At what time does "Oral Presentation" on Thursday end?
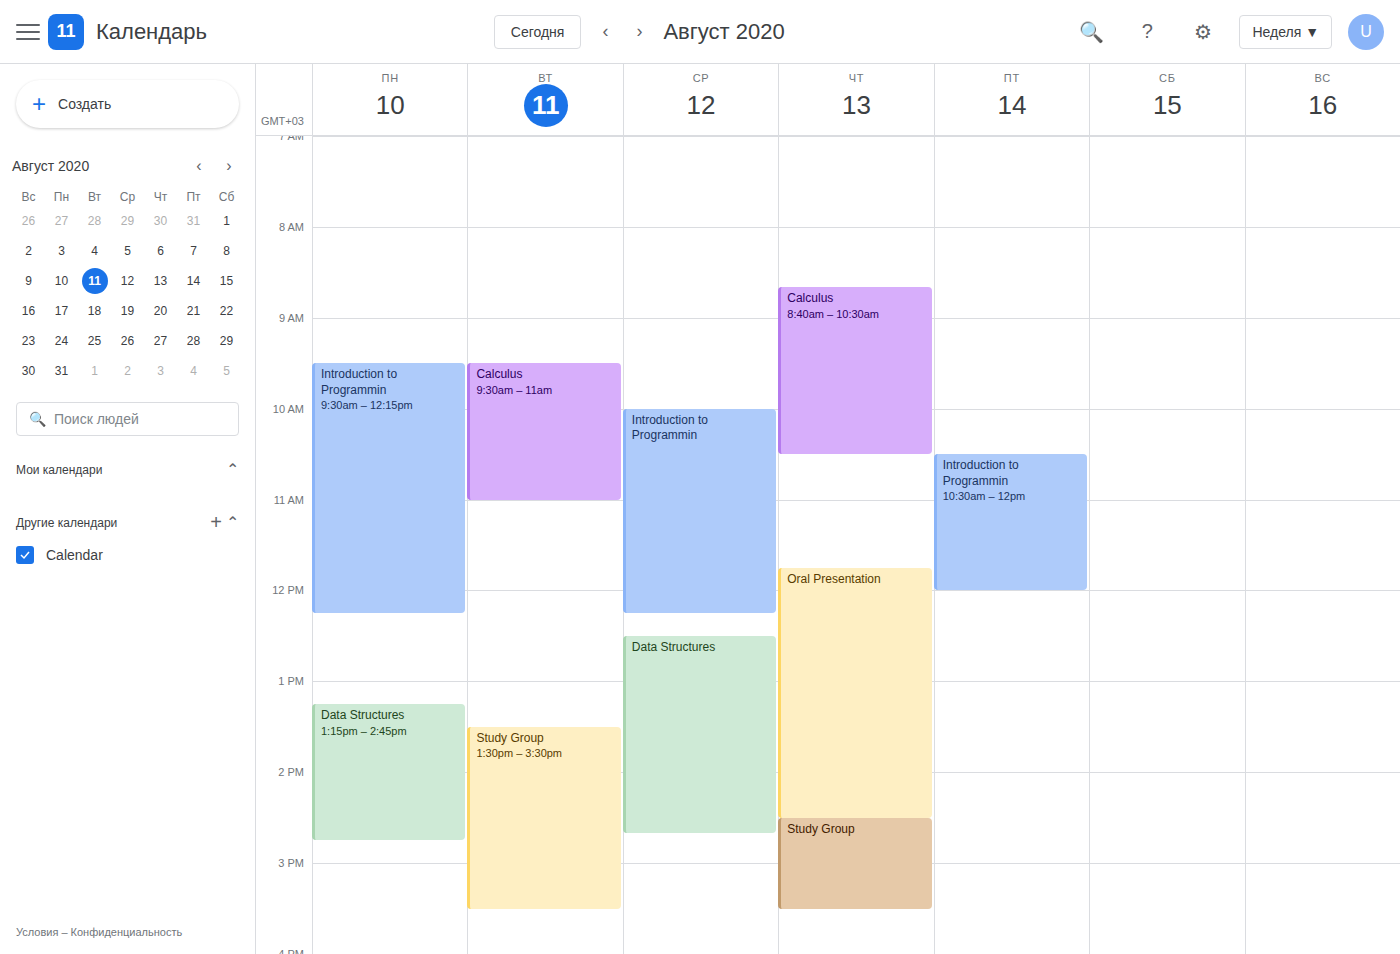
2:30 PM